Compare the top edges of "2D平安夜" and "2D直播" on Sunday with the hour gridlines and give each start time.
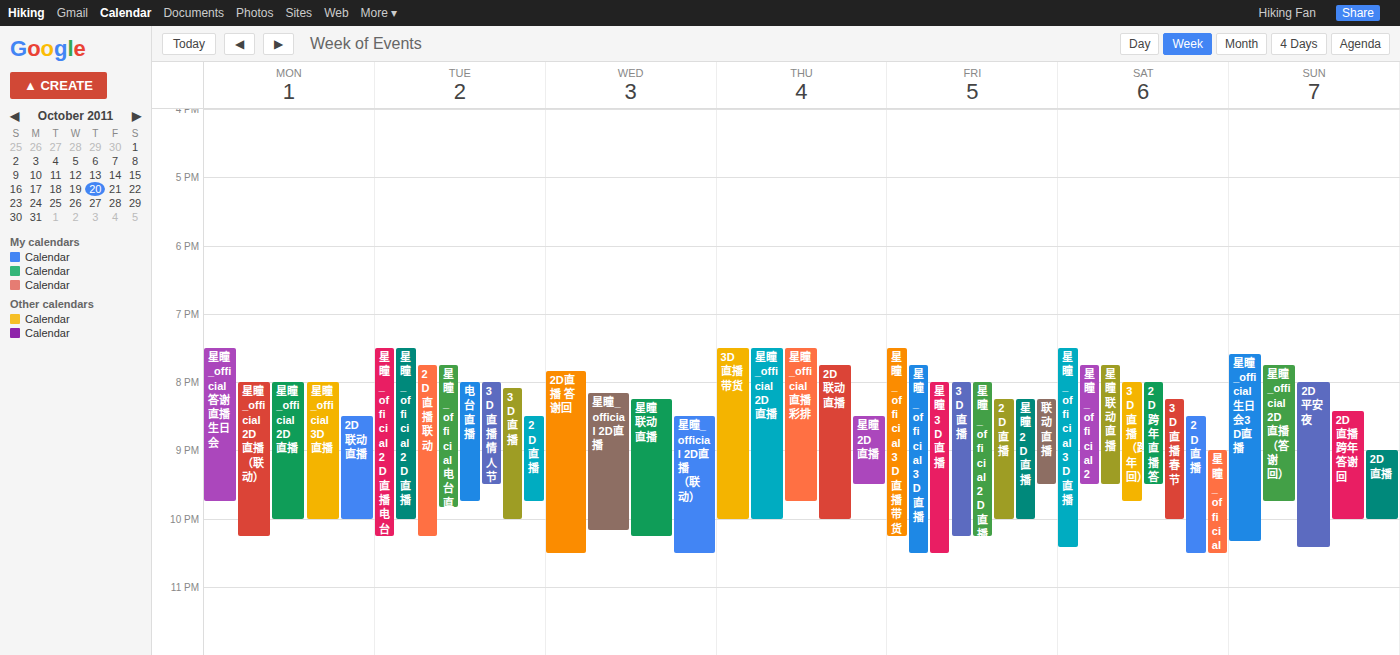
"2D平安夜": 8:00 PM, exactly on the 8 PM line. "2D直播": 9:00 PM, exactly on the 9 PM line.